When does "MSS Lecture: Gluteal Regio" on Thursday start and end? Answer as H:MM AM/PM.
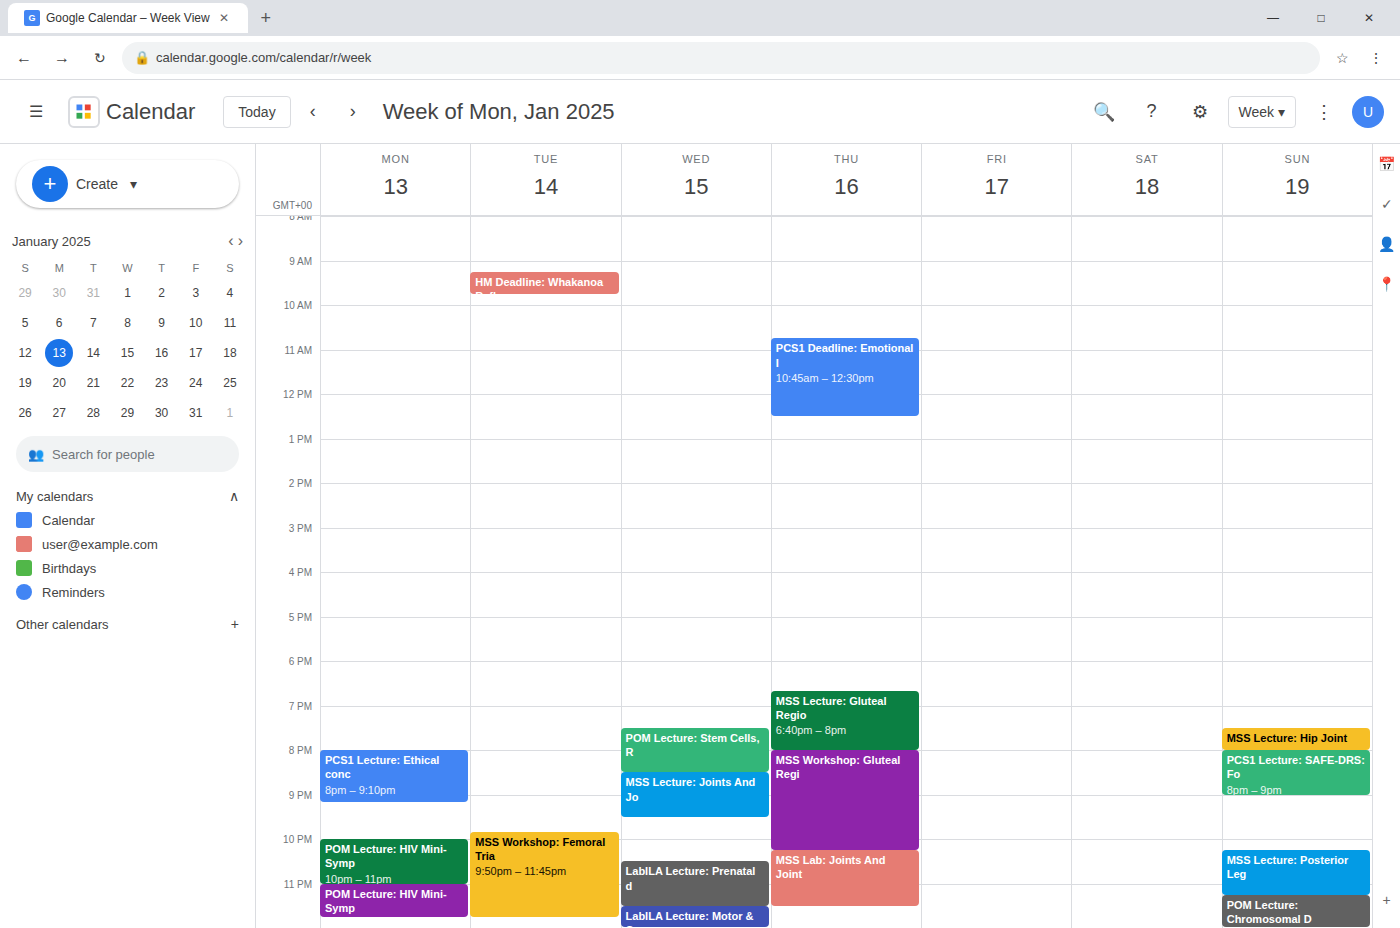
6:40 PM to 8:00 PM